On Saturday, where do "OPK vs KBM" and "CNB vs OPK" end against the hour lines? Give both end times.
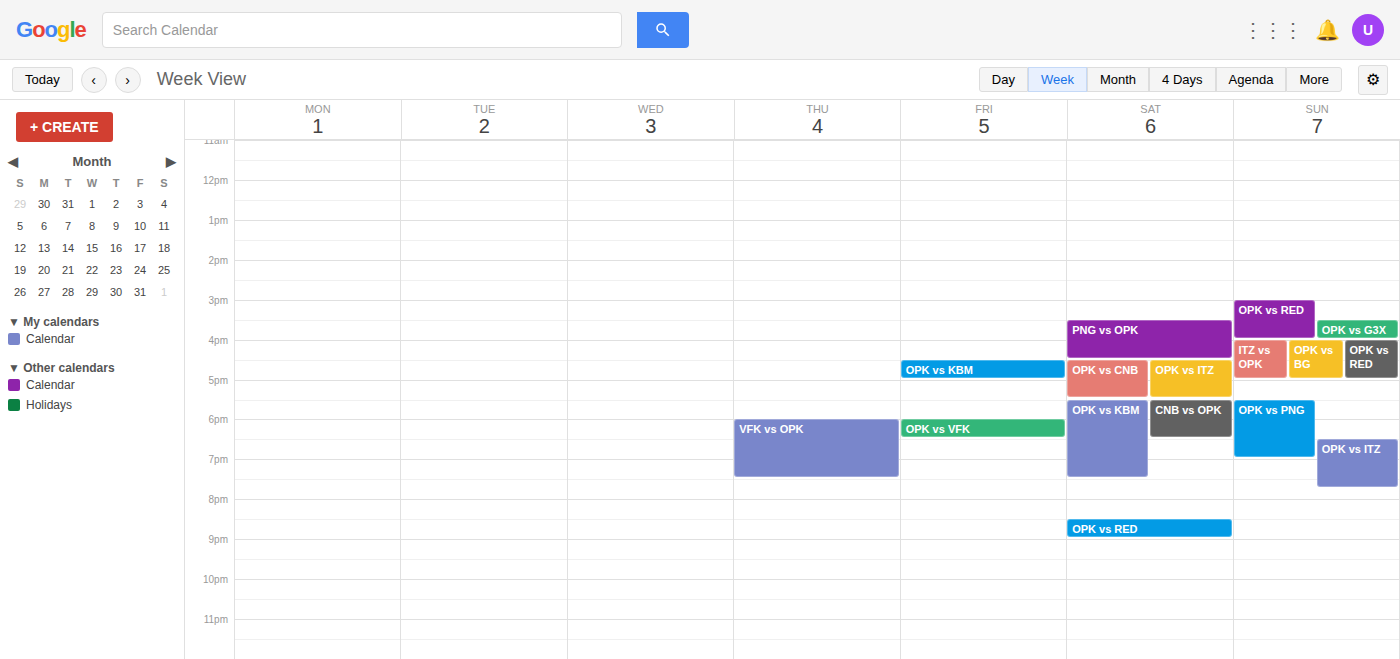
"OPK vs KBM": 7:30 PM, halfway between the 7 PM and 8 PM lines. "CNB vs OPK": 6:30 PM, halfway between the 6 PM and 7 PM lines.